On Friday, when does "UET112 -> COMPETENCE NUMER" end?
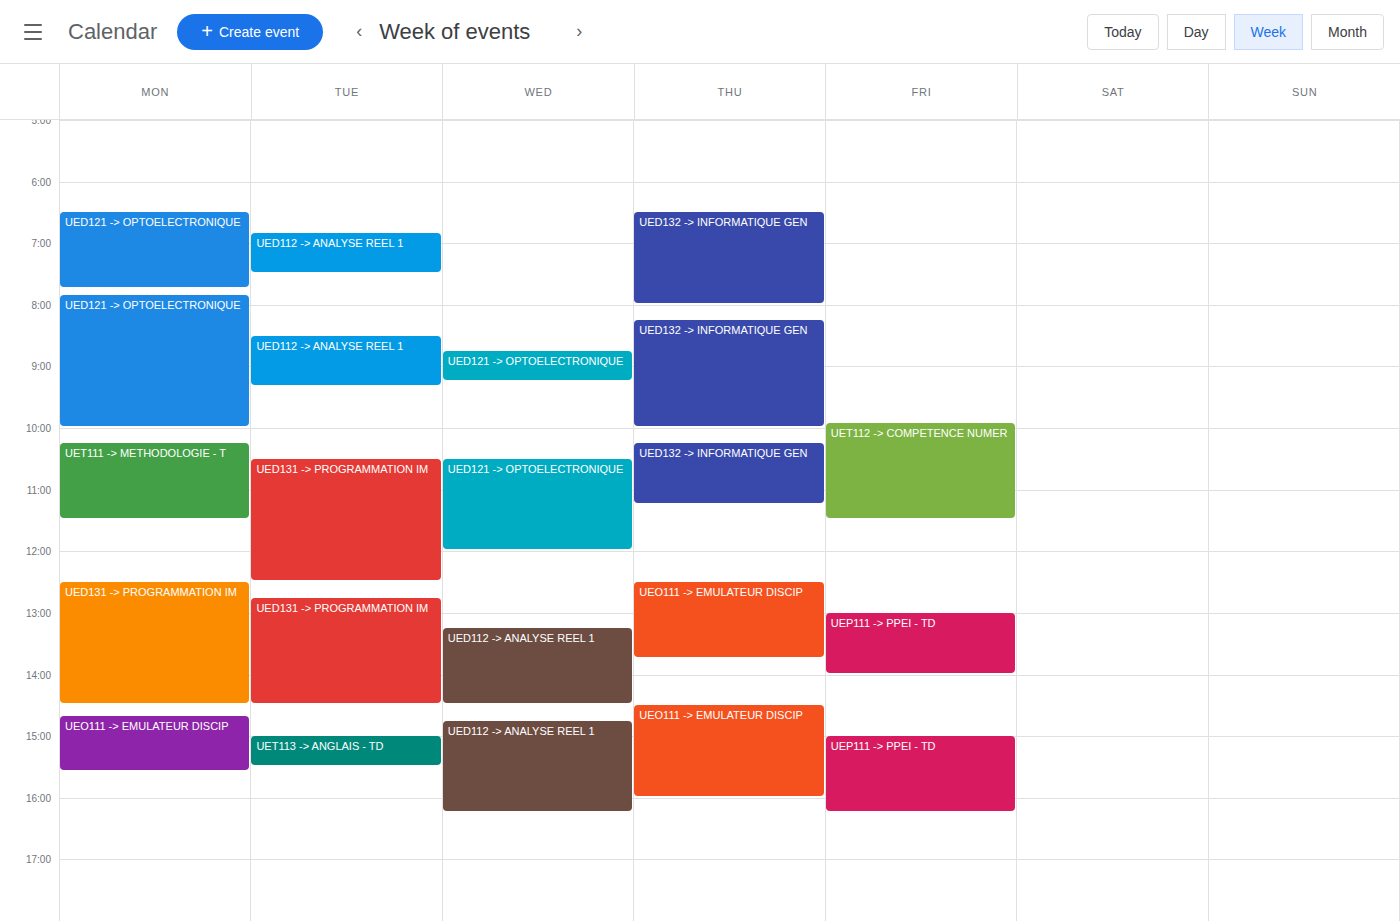
11:30 AM